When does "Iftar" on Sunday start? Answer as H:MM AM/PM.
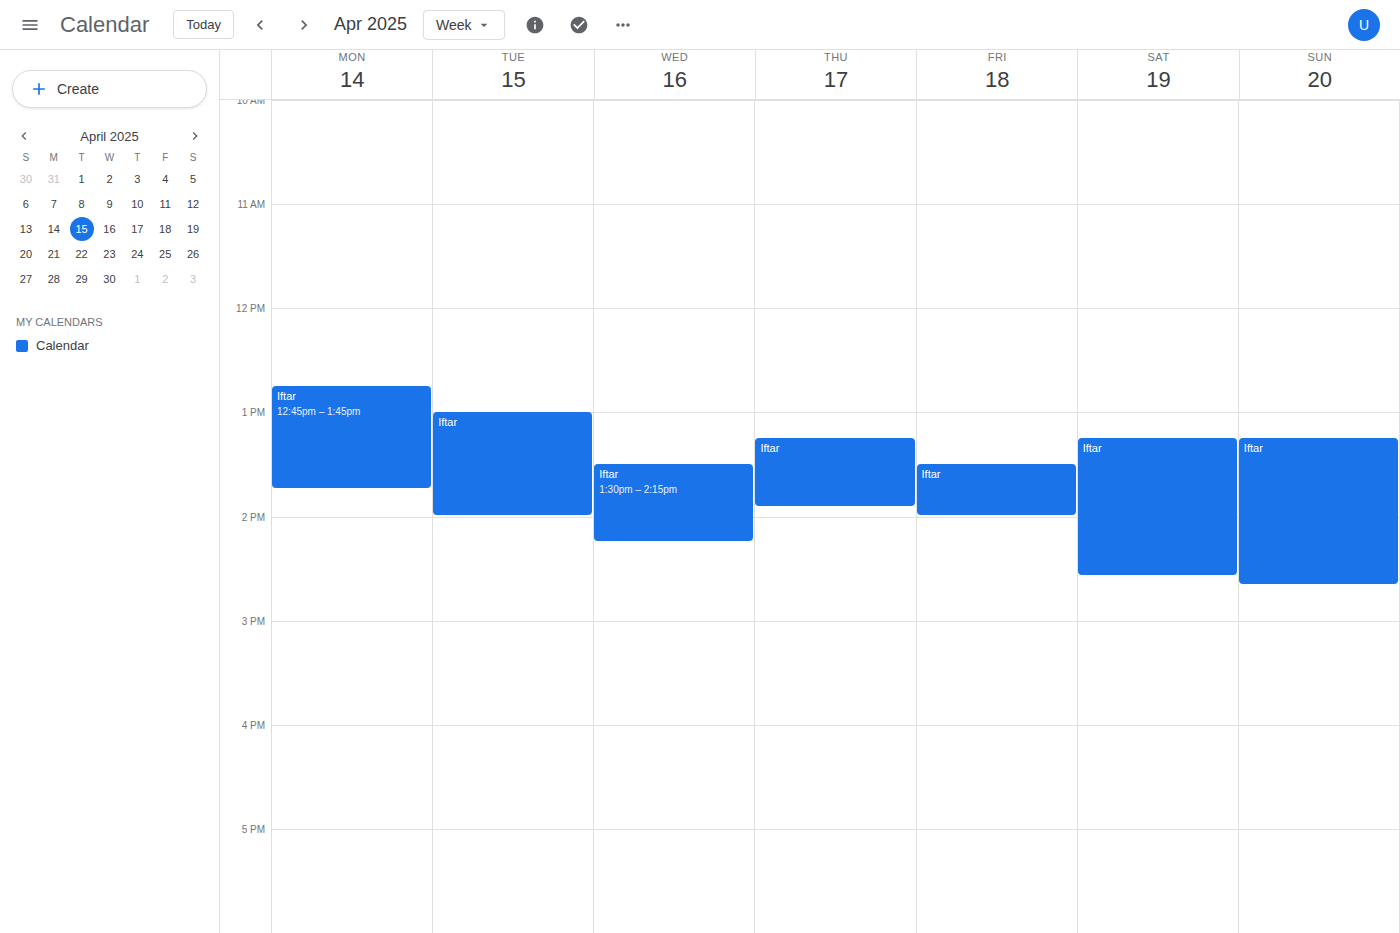
1:15 PM